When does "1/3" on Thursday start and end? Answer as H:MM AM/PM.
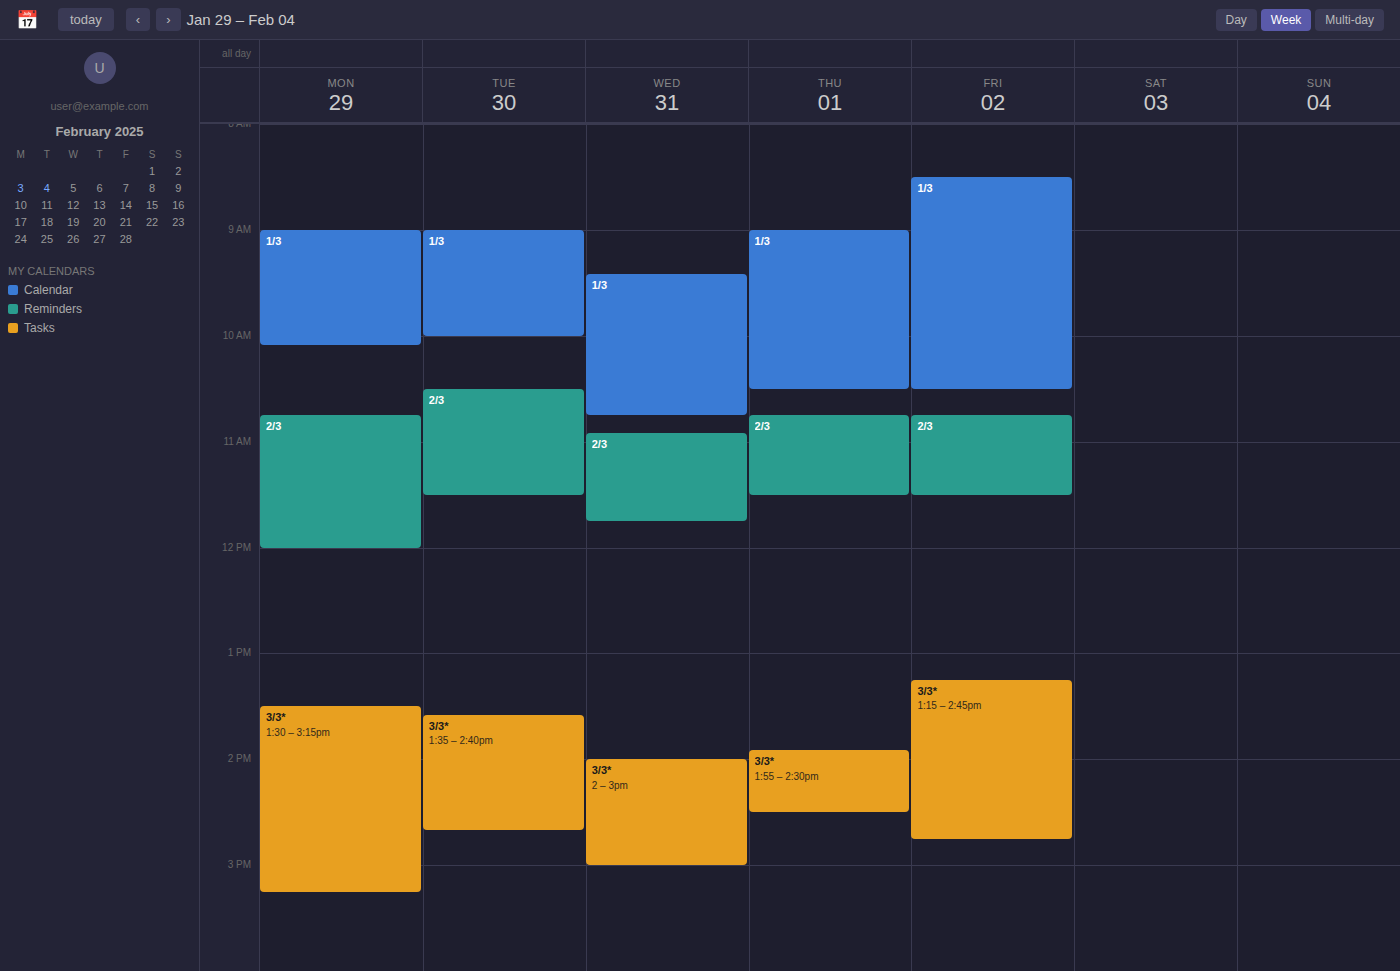
9:00 AM to 10:30 AM